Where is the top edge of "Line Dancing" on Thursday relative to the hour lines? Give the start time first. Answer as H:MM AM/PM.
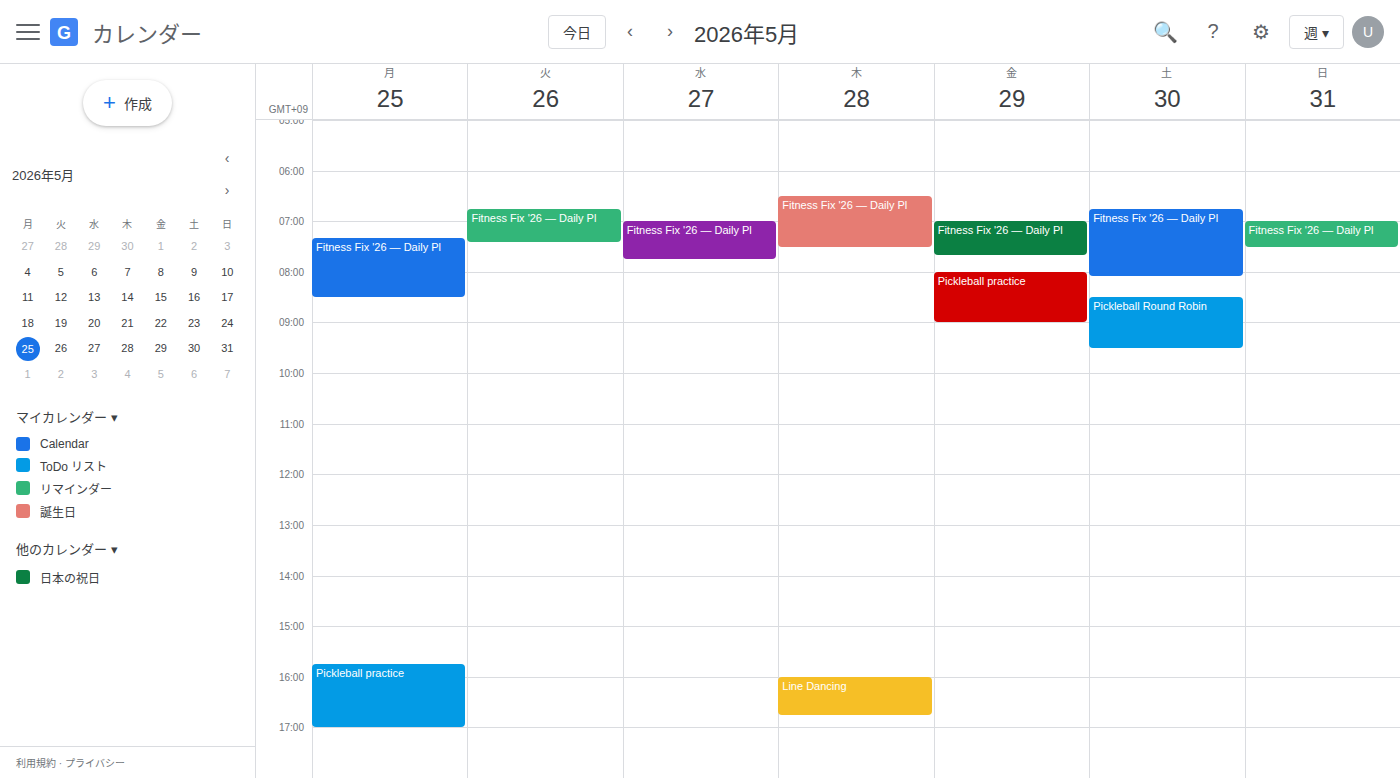
4:00 PM -- exactly on the 4 PM line.